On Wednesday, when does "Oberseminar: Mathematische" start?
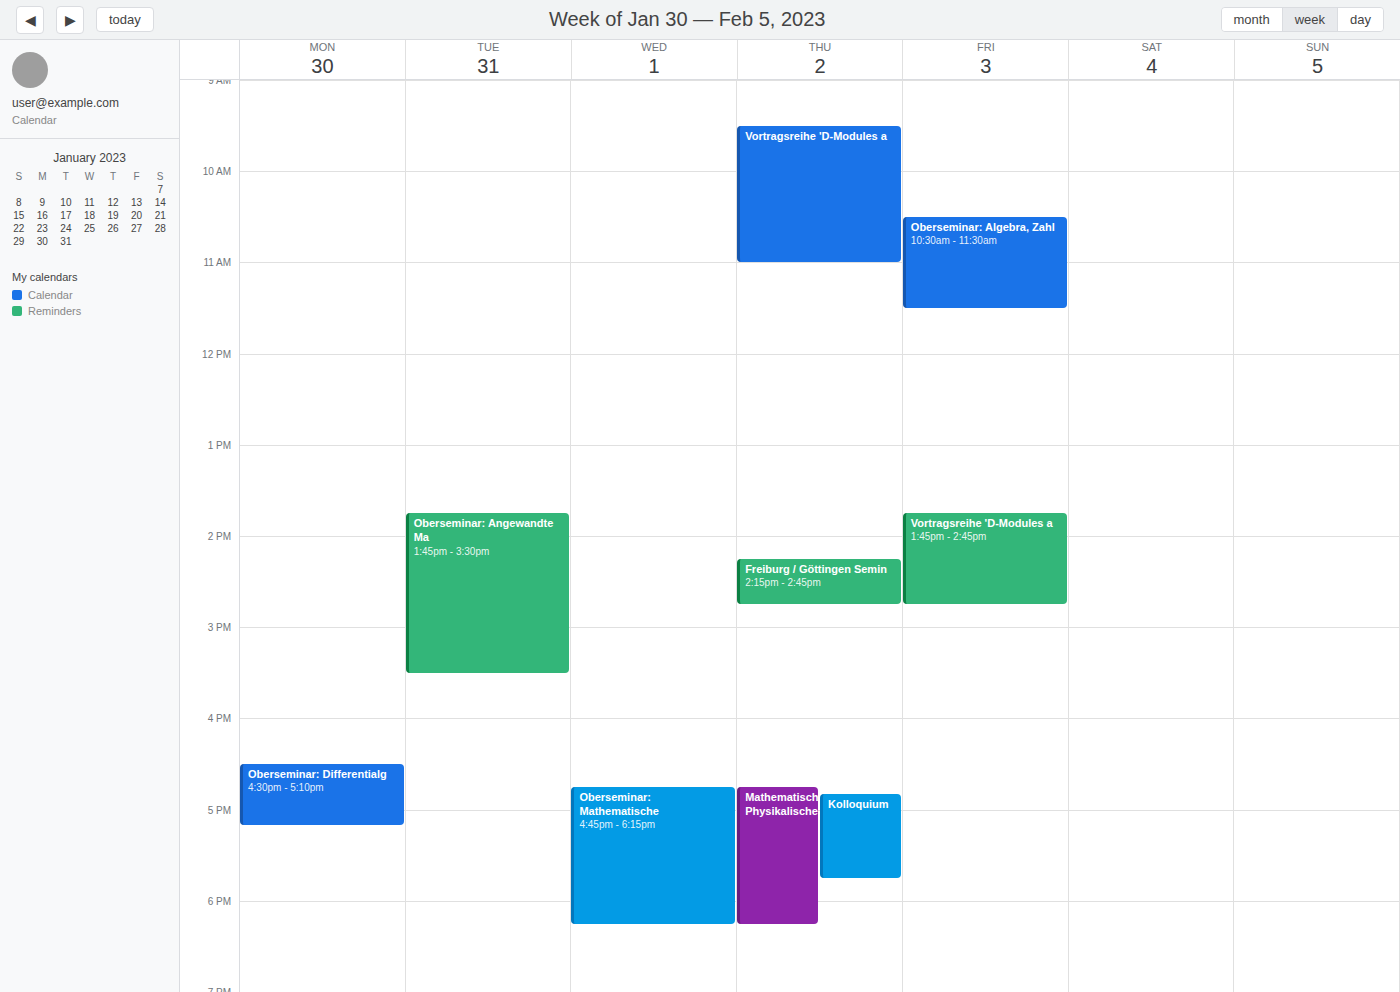
4:45 PM